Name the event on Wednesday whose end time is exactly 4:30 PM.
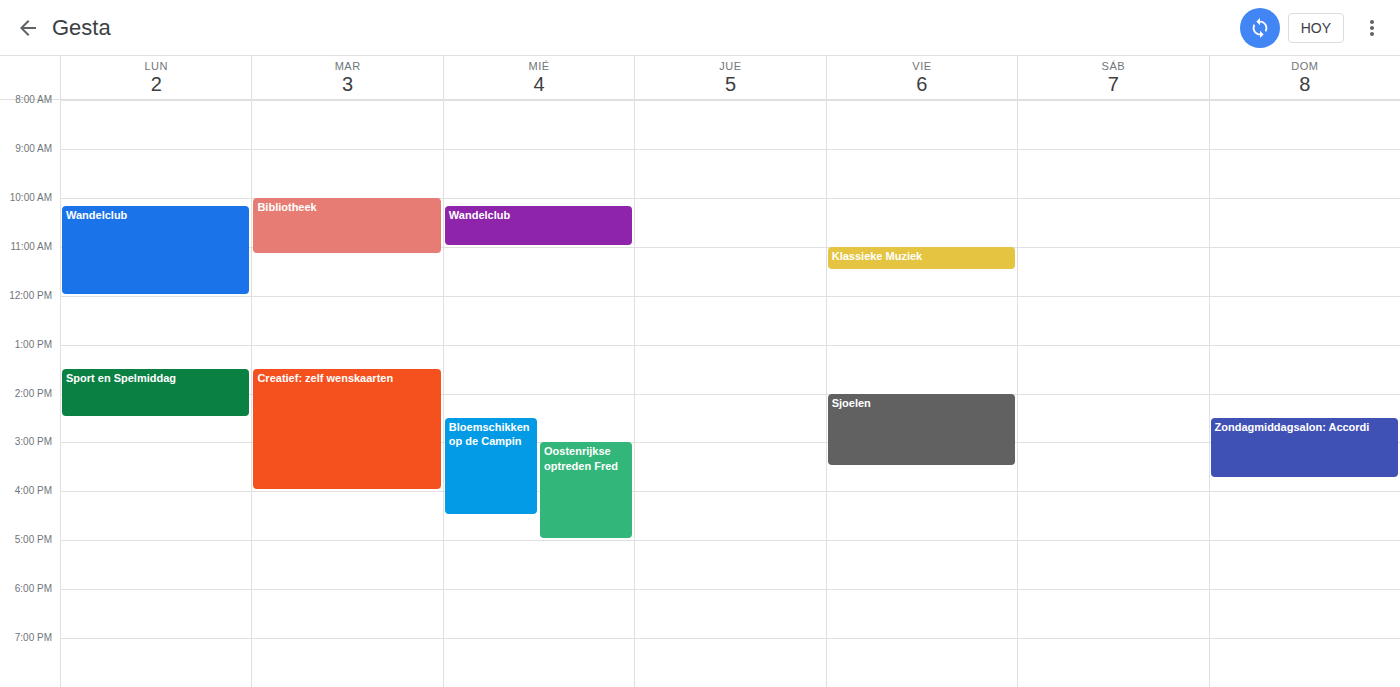
"Bloemschikken op de Campin"